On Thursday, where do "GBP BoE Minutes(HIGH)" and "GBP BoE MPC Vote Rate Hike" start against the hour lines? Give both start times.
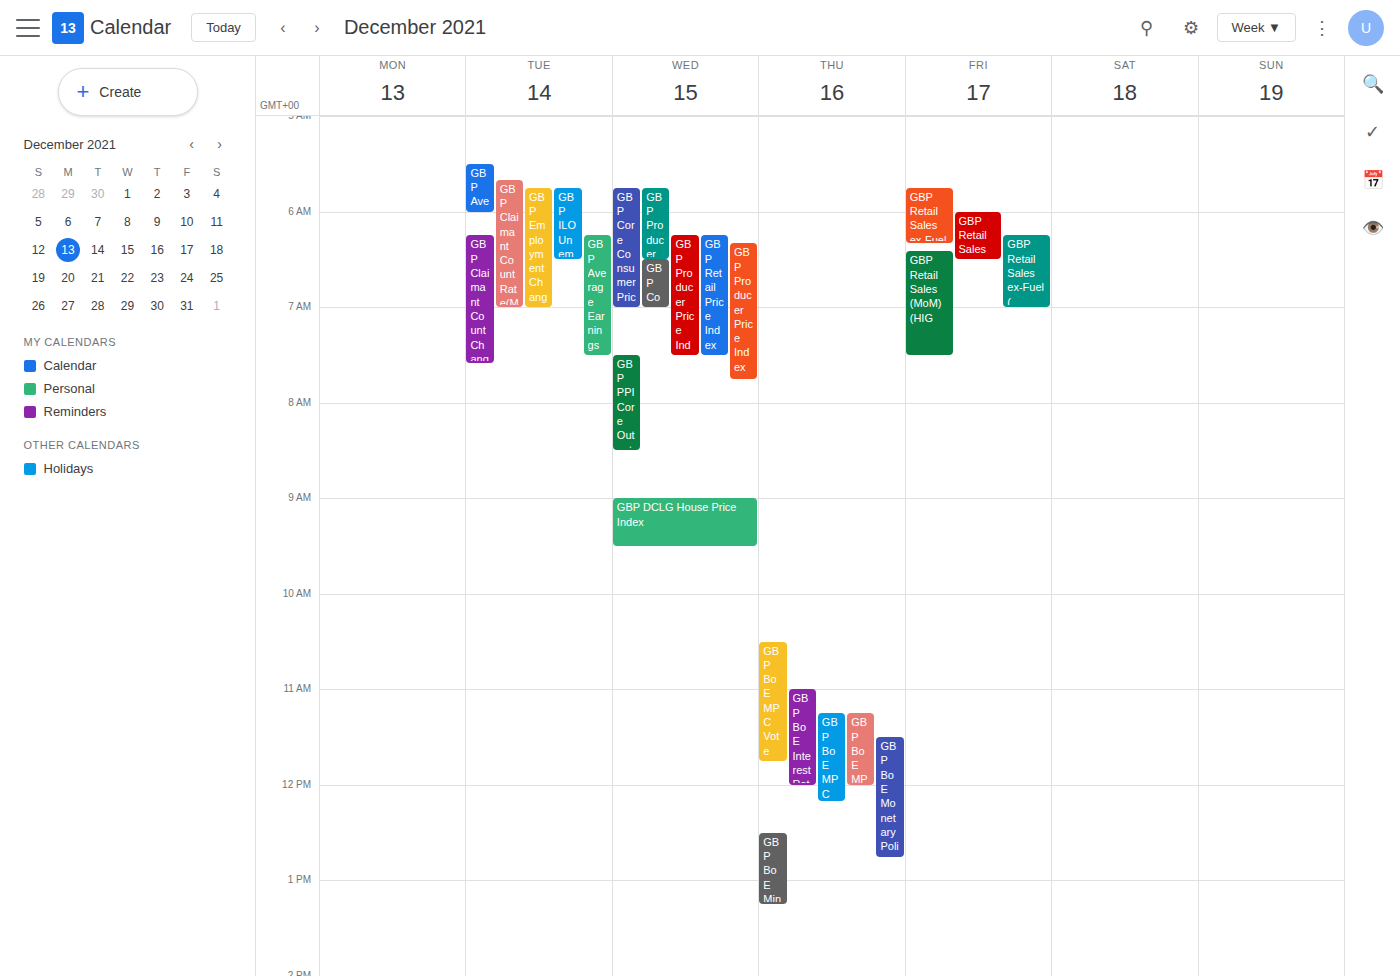
"GBP BoE Minutes(HIGH)": 12:30, halfway between the 12:00 and 13:00 lines. "GBP BoE MPC Vote Rate Hike": 10:30, halfway between the 10:00 and 11:00 lines.